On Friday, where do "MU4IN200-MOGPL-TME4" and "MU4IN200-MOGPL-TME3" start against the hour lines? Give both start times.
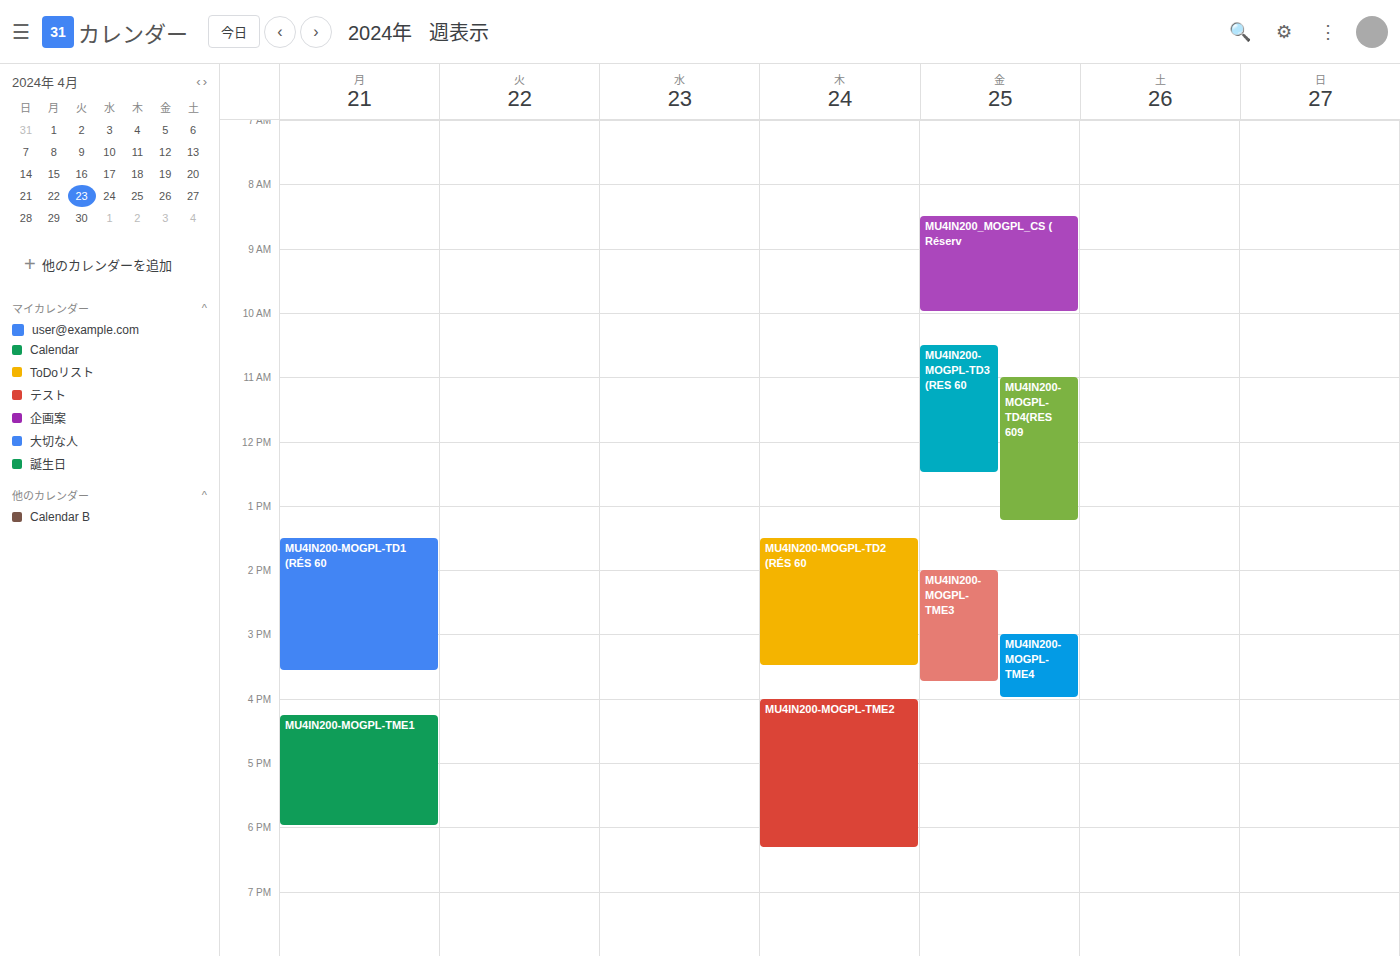
"MU4IN200-MOGPL-TME4": 3:00 PM, exactly on the 3 PM line. "MU4IN200-MOGPL-TME3": 2:00 PM, exactly on the 2 PM line.